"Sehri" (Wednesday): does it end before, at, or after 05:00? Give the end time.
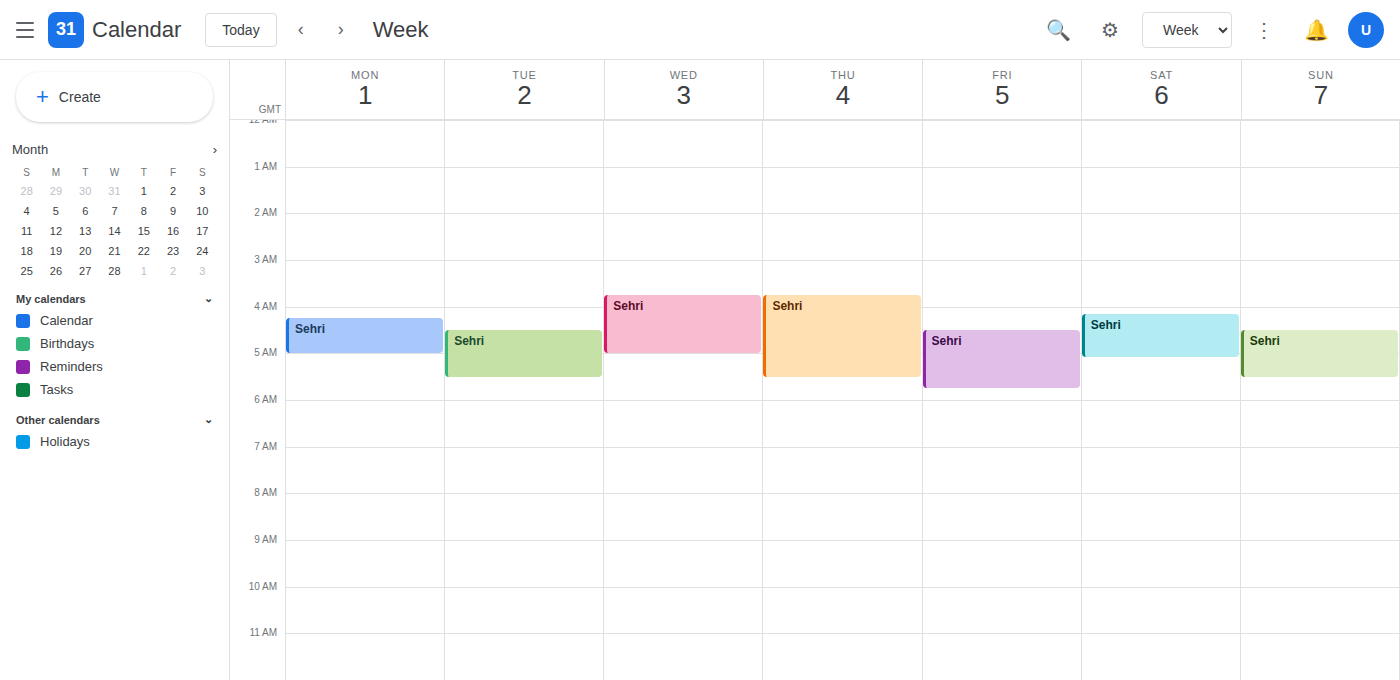
05:00 -- exactly at 05:00, on the 05:00 line.